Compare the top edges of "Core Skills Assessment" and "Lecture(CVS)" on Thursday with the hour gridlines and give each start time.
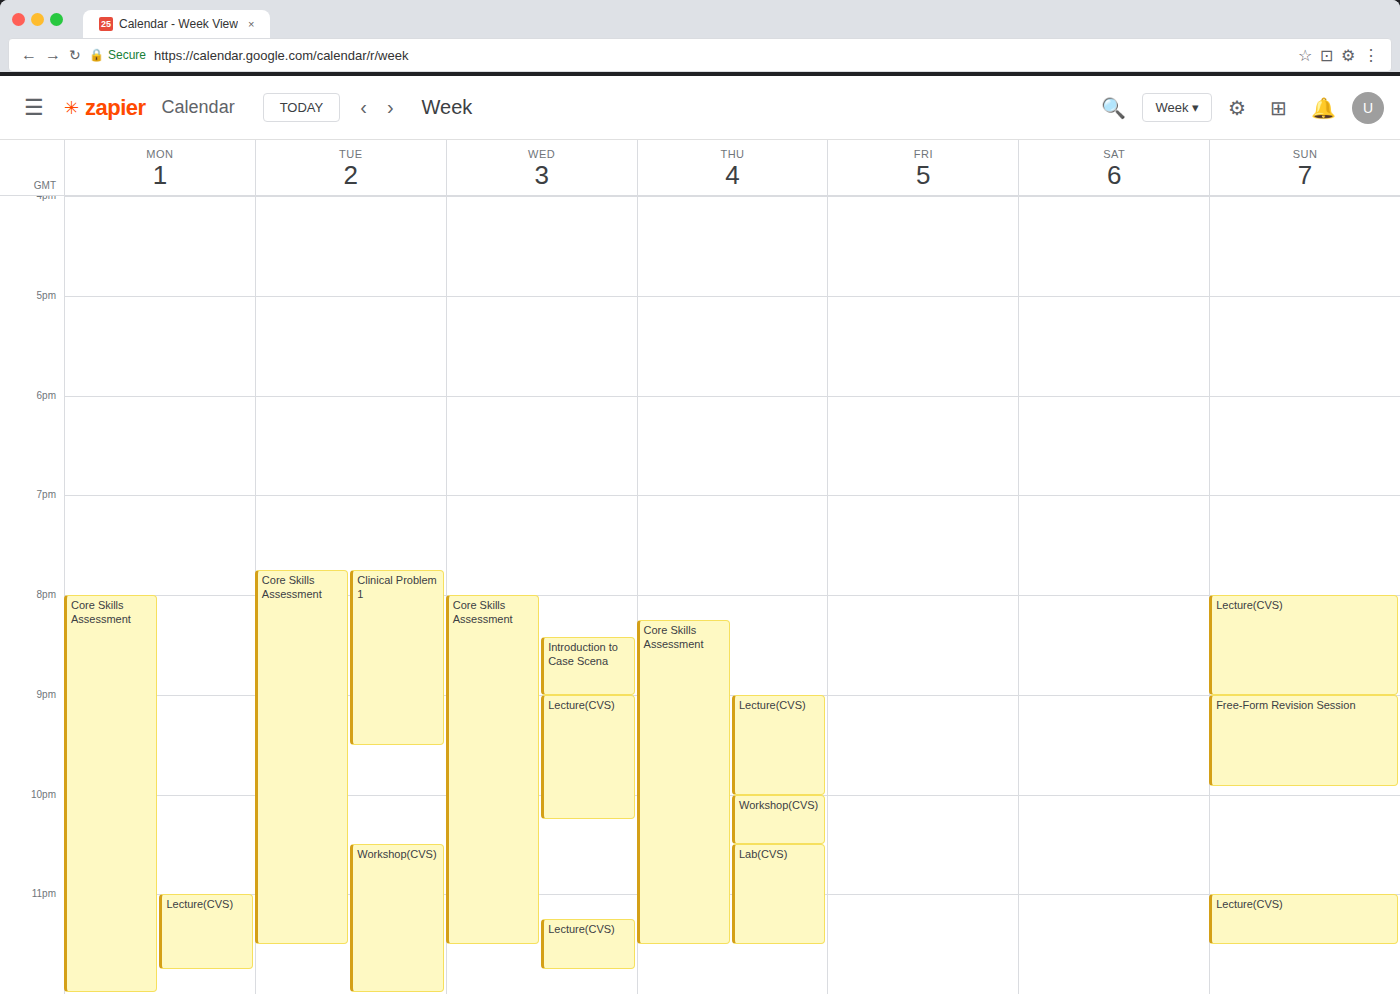
"Core Skills Assessment": 8:15 PM, neither: a quarter of the way from the 8 PM line to the 9 PM line. "Lecture(CVS)": 9:00 PM, exactly on the 9 PM line.